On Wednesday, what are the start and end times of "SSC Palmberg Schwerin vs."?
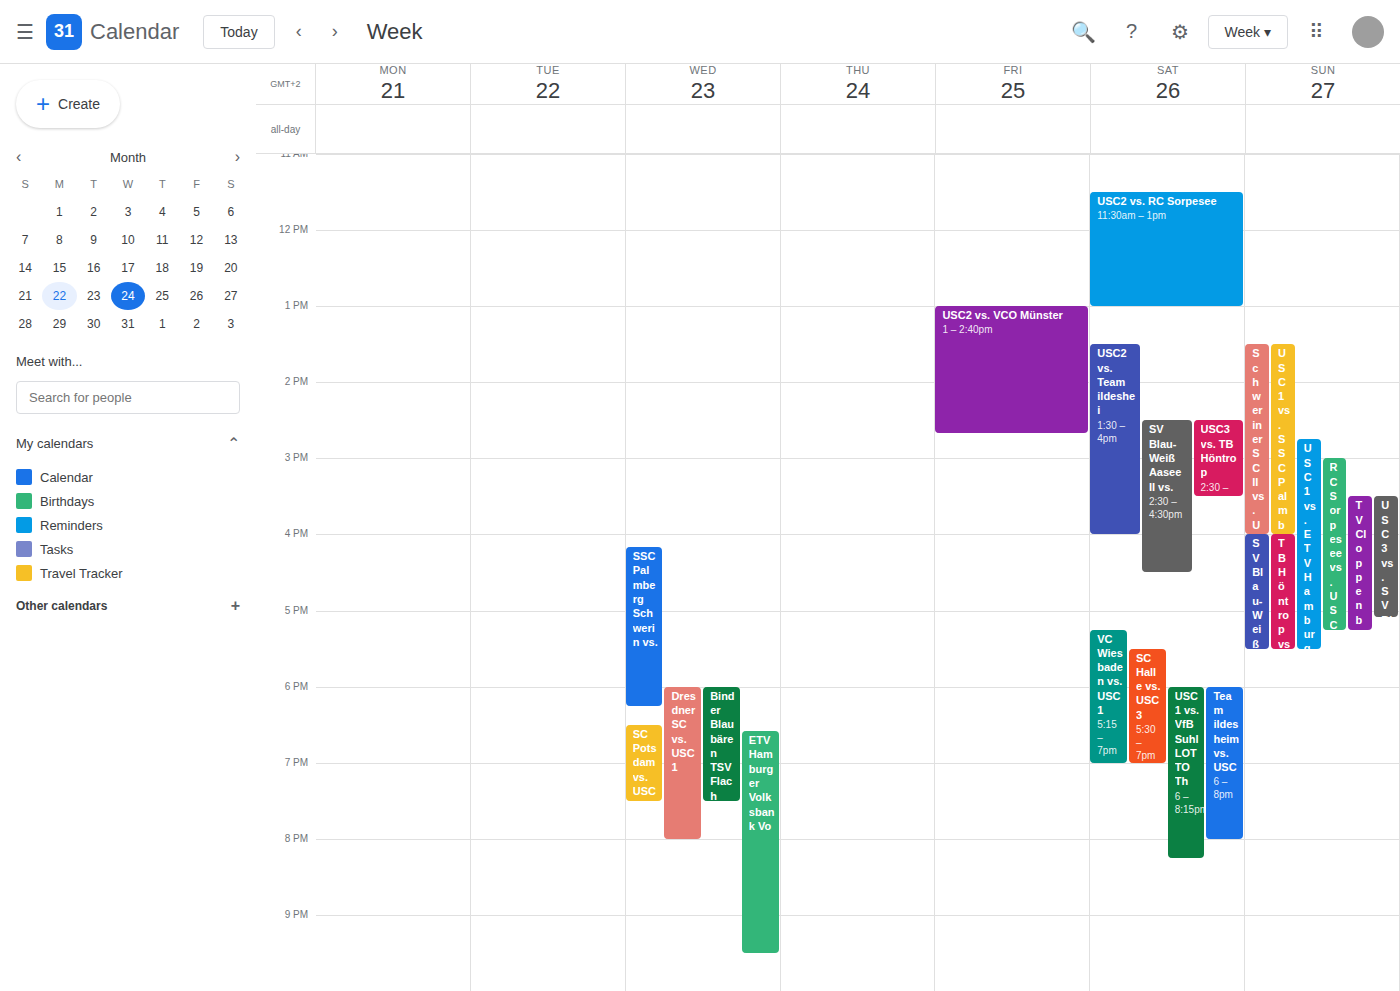
4:10 PM to 6:15 PM